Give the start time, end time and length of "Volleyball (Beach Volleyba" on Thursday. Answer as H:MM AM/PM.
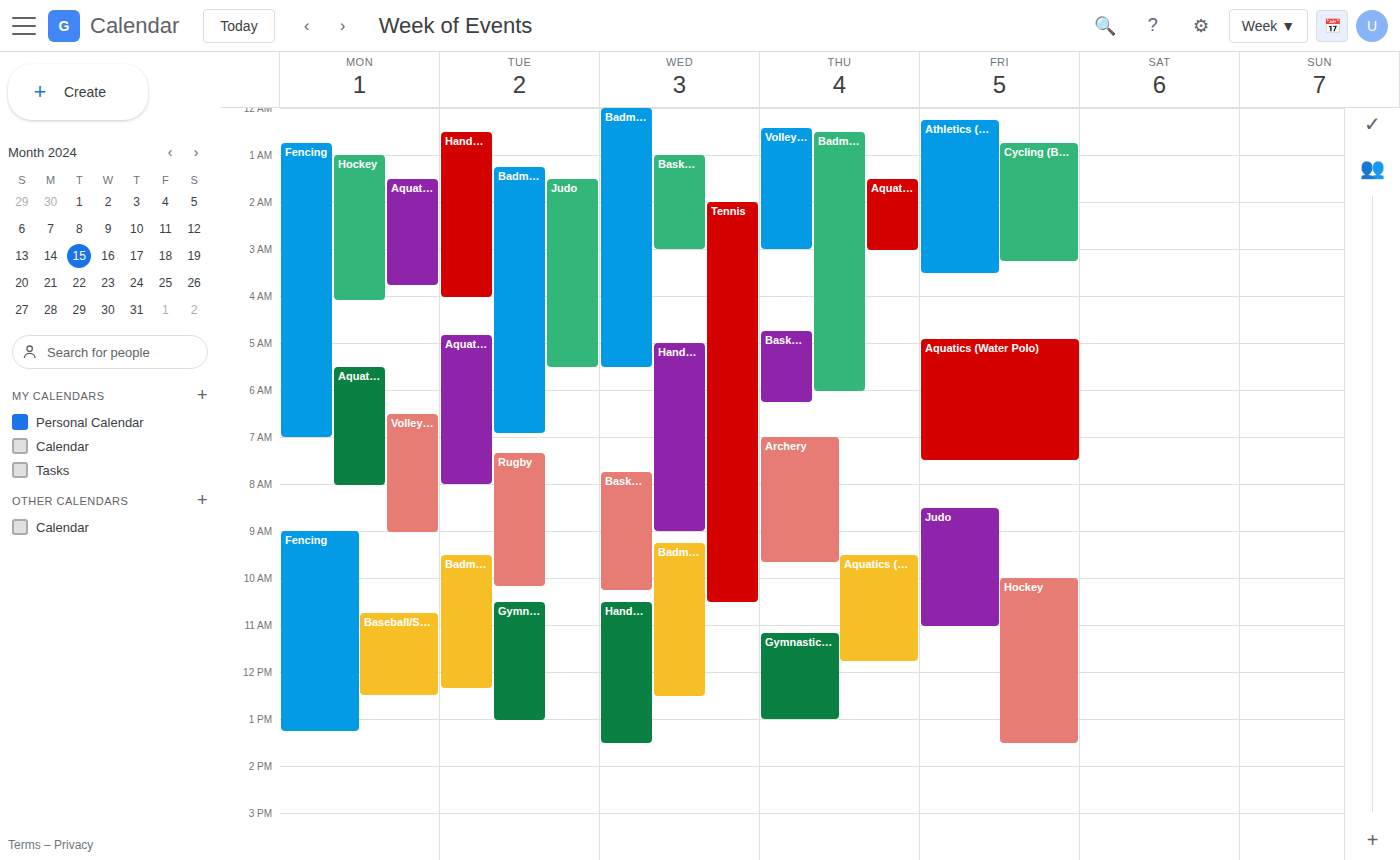
12:25 AM to 3:00 AM, 2 hours 35 minutes